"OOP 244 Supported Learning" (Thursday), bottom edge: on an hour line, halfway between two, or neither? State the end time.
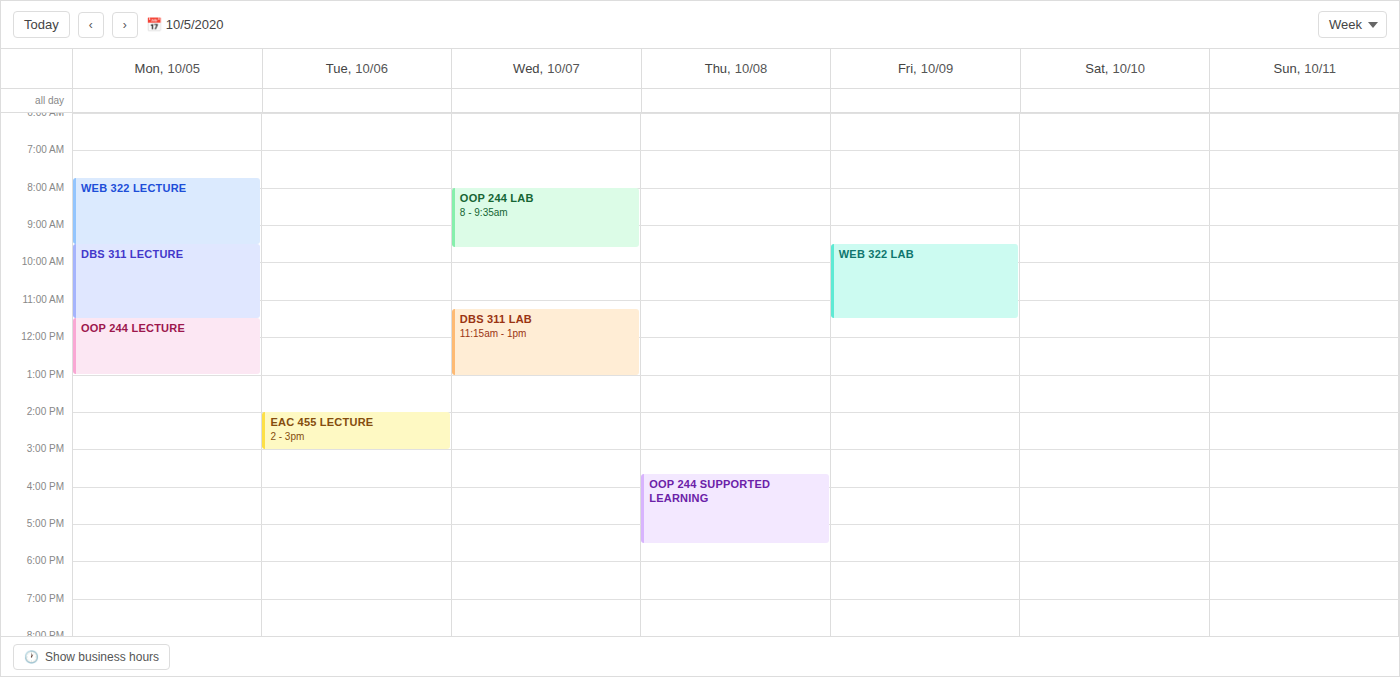
5:30 PM -- halfway between the 5 PM and 6 PM lines.